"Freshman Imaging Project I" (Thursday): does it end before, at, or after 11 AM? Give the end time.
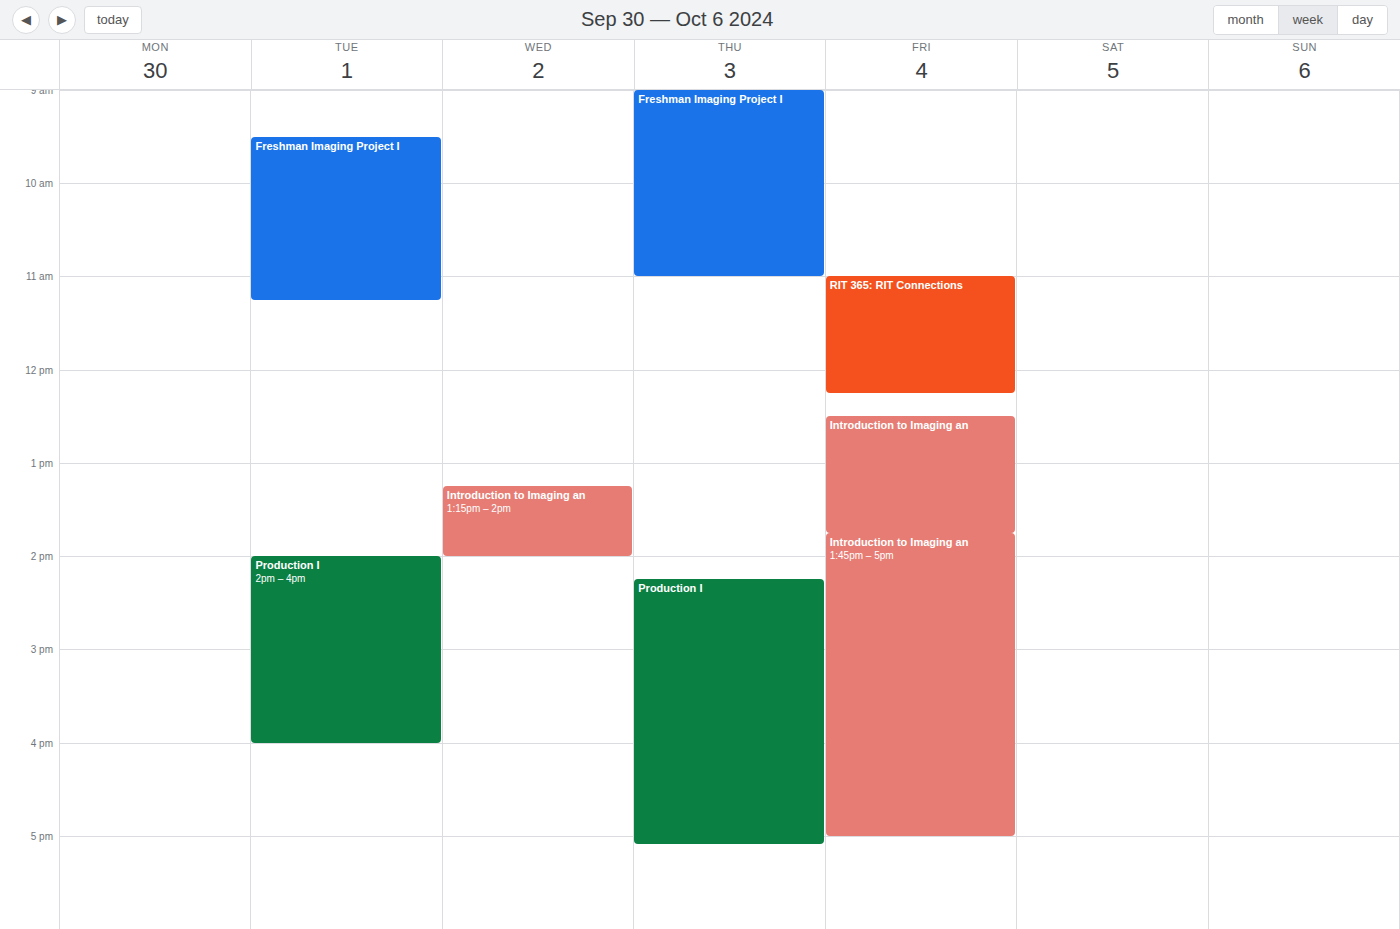
11:00 AM -- exactly at 11 AM, on the 11 AM line.